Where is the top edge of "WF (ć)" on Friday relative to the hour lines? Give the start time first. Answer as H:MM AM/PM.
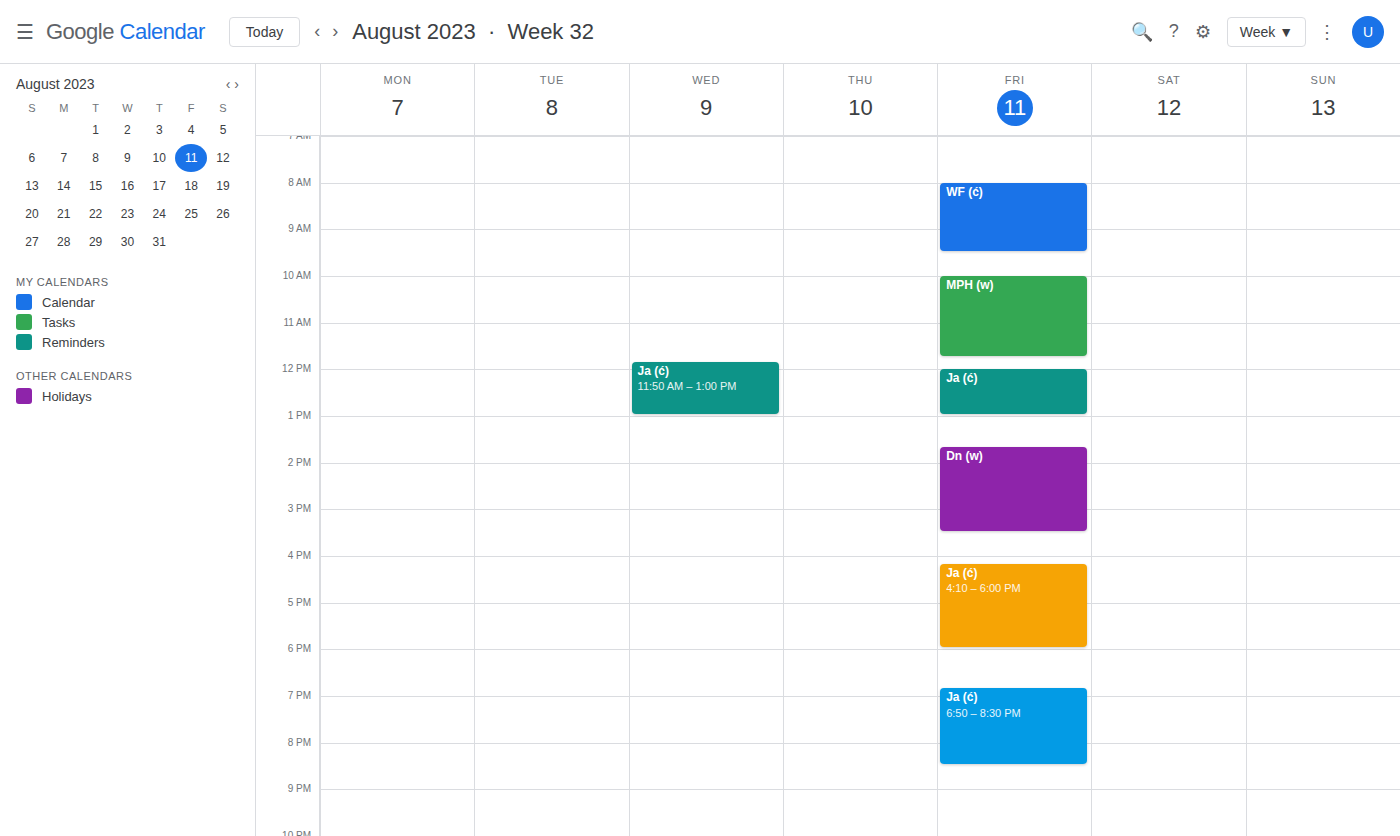
8:00 AM -- exactly on the 8 AM line.